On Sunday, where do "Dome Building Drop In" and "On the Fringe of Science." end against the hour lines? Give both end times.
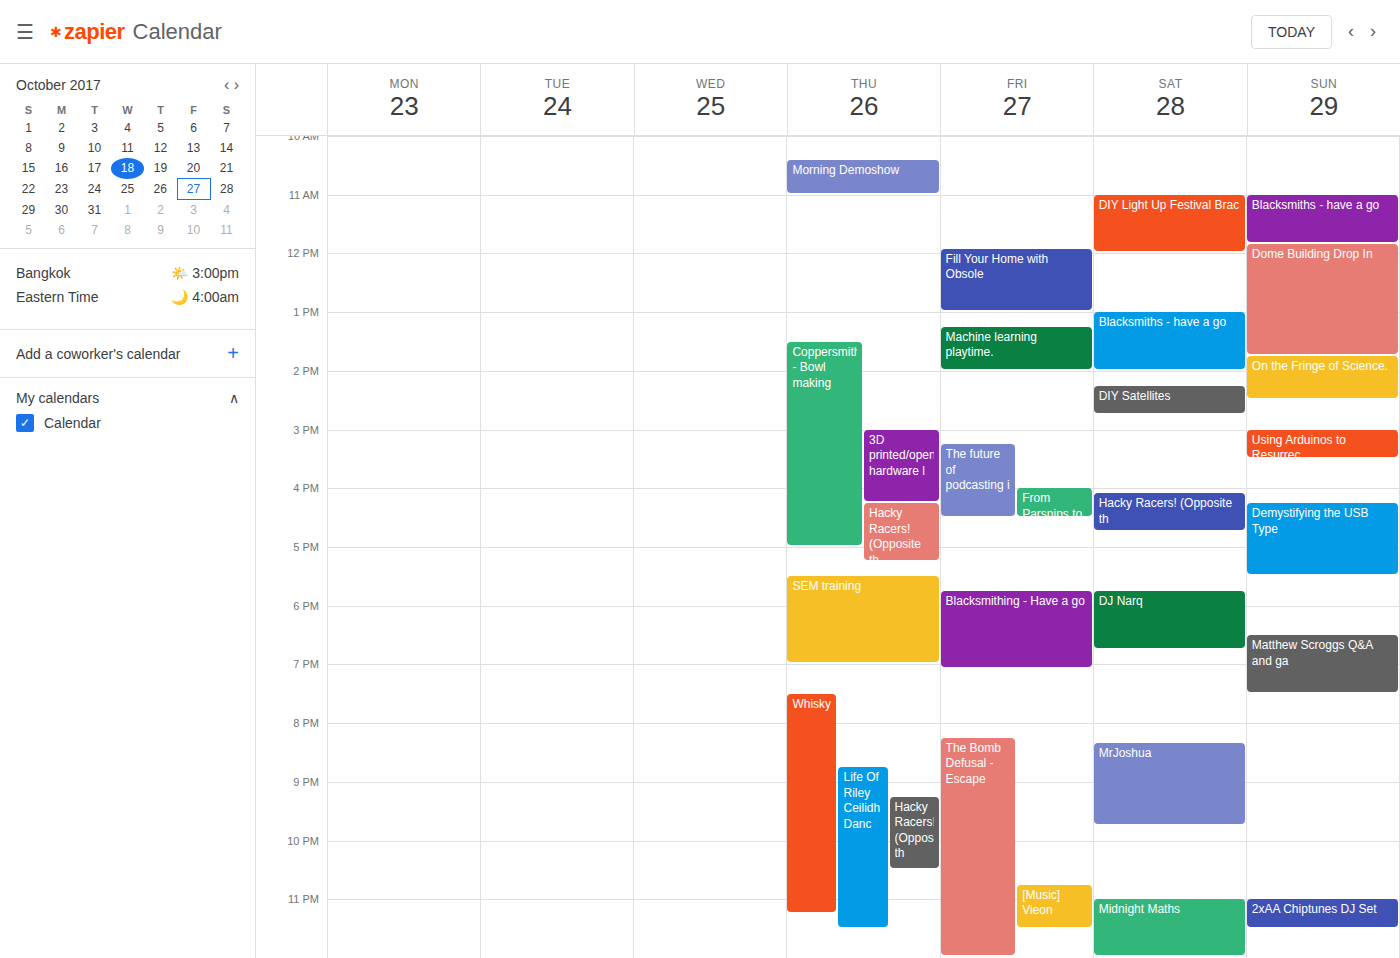
"Dome Building Drop In": 1:45 PM, neither: three quarters of the way from the 1 PM line to the 2 PM line. "On the Fringe of Science.": 2:30 PM, halfway between the 2 PM and 3 PM lines.